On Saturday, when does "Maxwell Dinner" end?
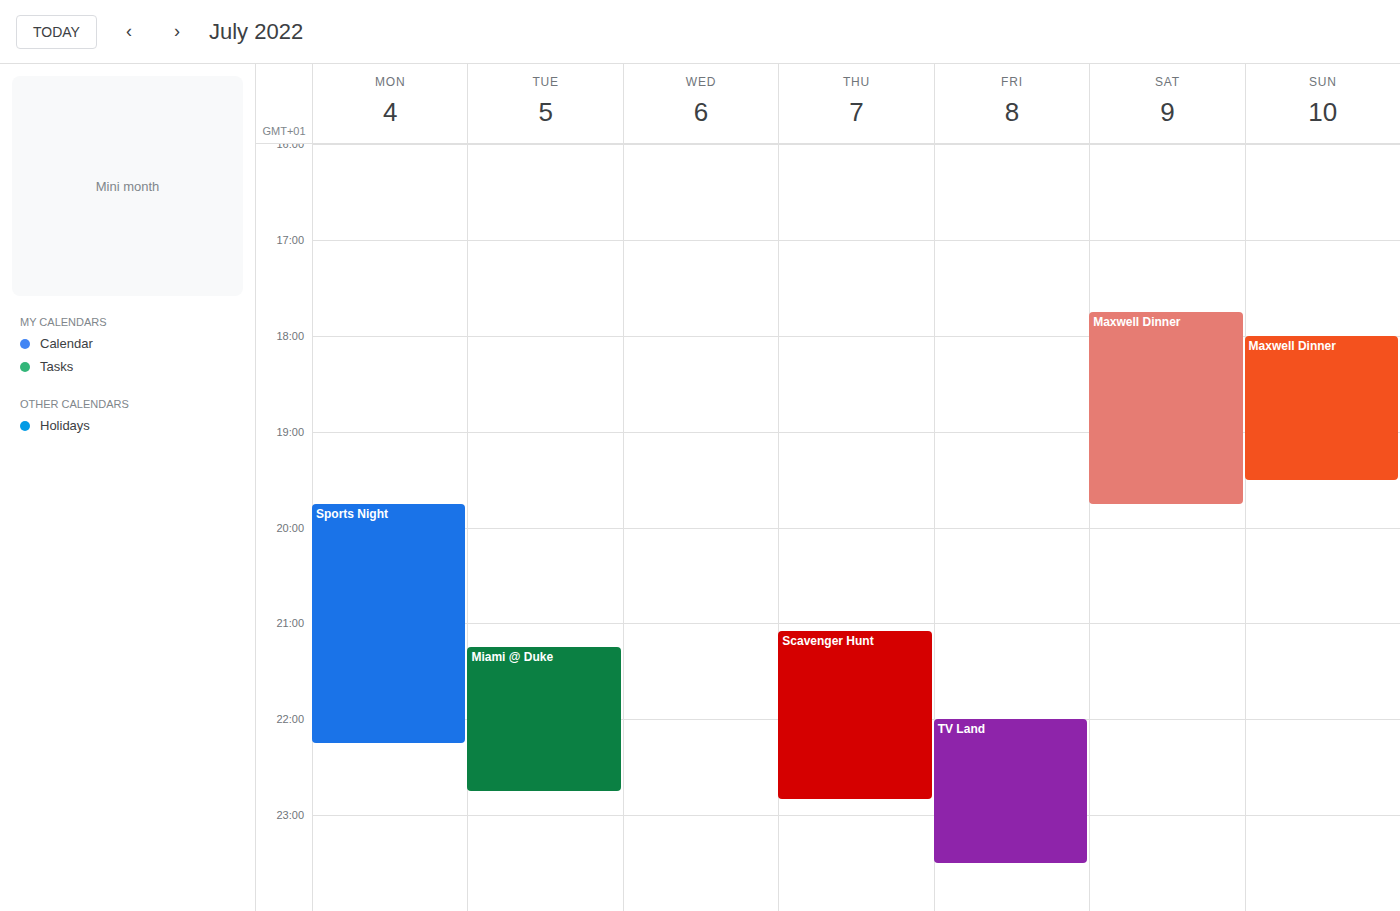
7:45 PM